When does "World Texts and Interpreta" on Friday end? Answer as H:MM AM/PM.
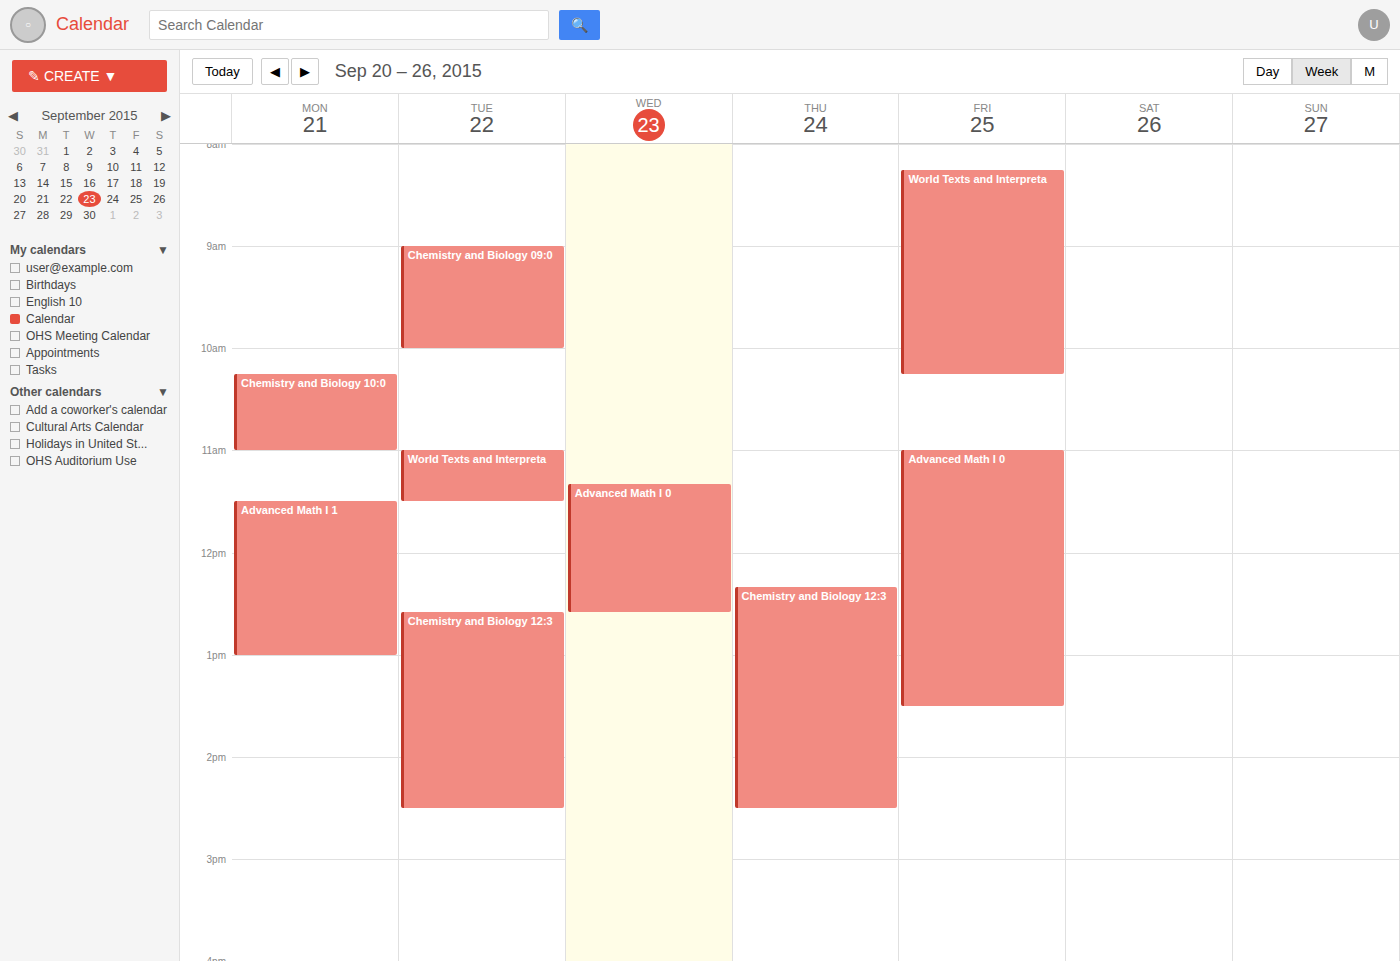
10:15 AM